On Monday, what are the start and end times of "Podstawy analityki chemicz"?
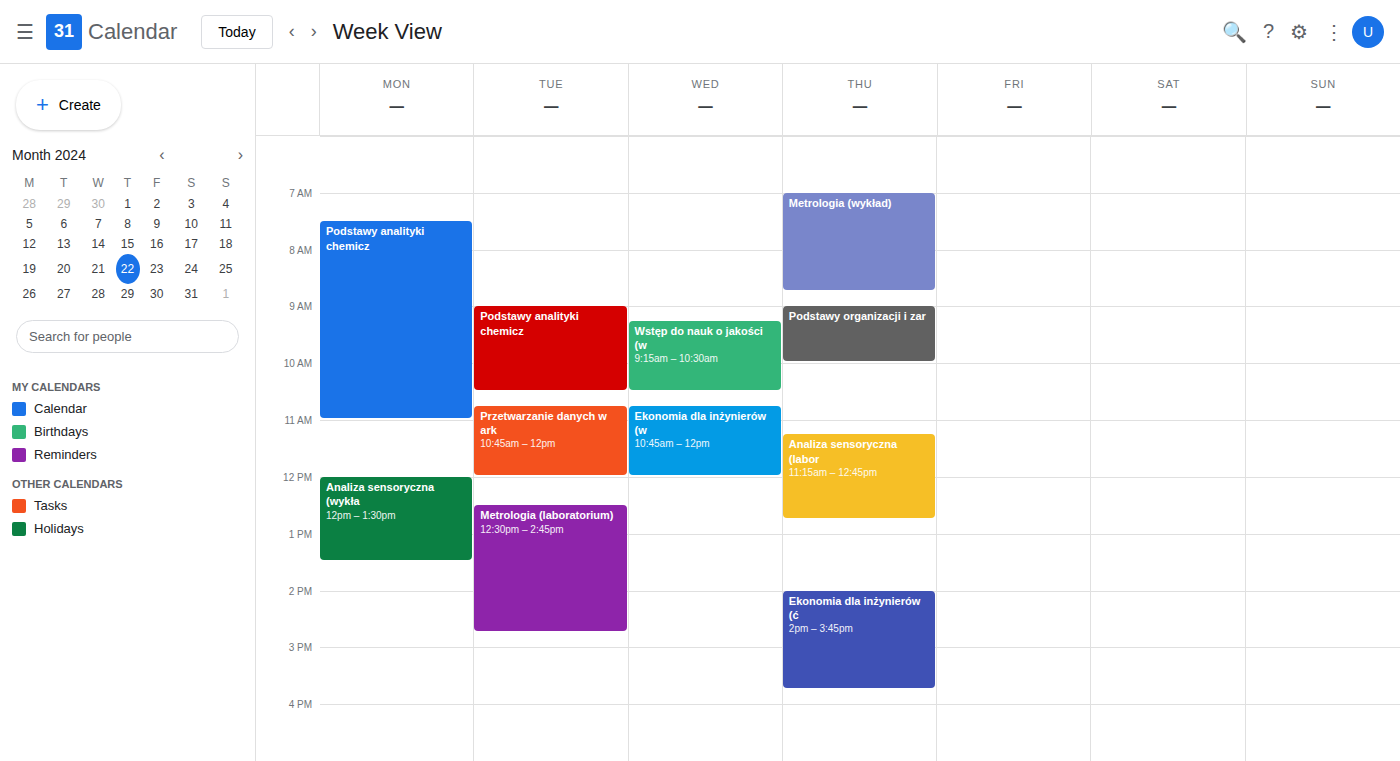
7:30 AM to 11:00 AM